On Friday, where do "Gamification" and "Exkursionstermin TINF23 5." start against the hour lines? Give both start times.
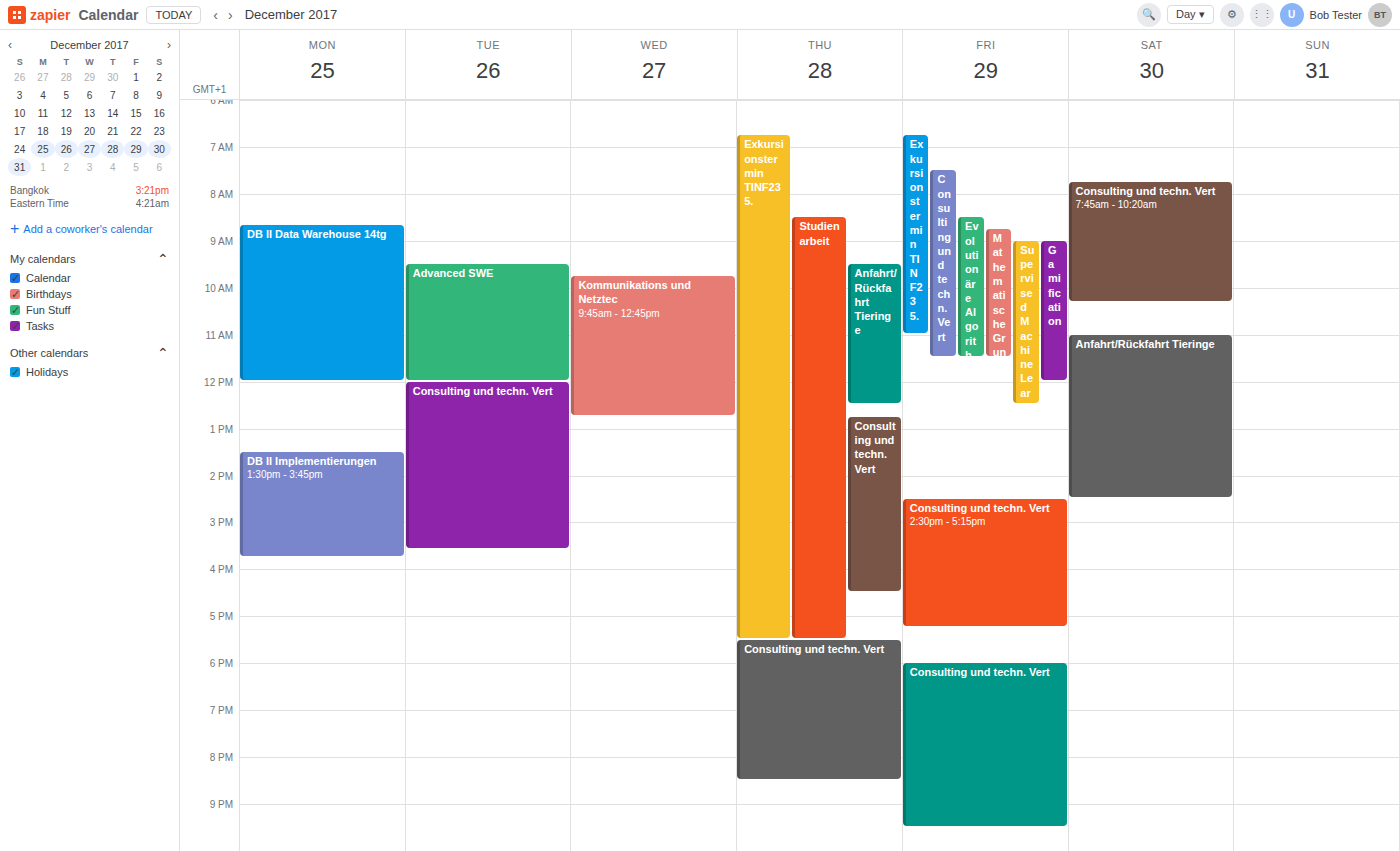
"Gamification": 9:00 AM, exactly on the 9 AM line. "Exkursionstermin TINF23 5.": 6:45 AM, neither: three quarters of the way from the 6 AM line to the 7 AM line.